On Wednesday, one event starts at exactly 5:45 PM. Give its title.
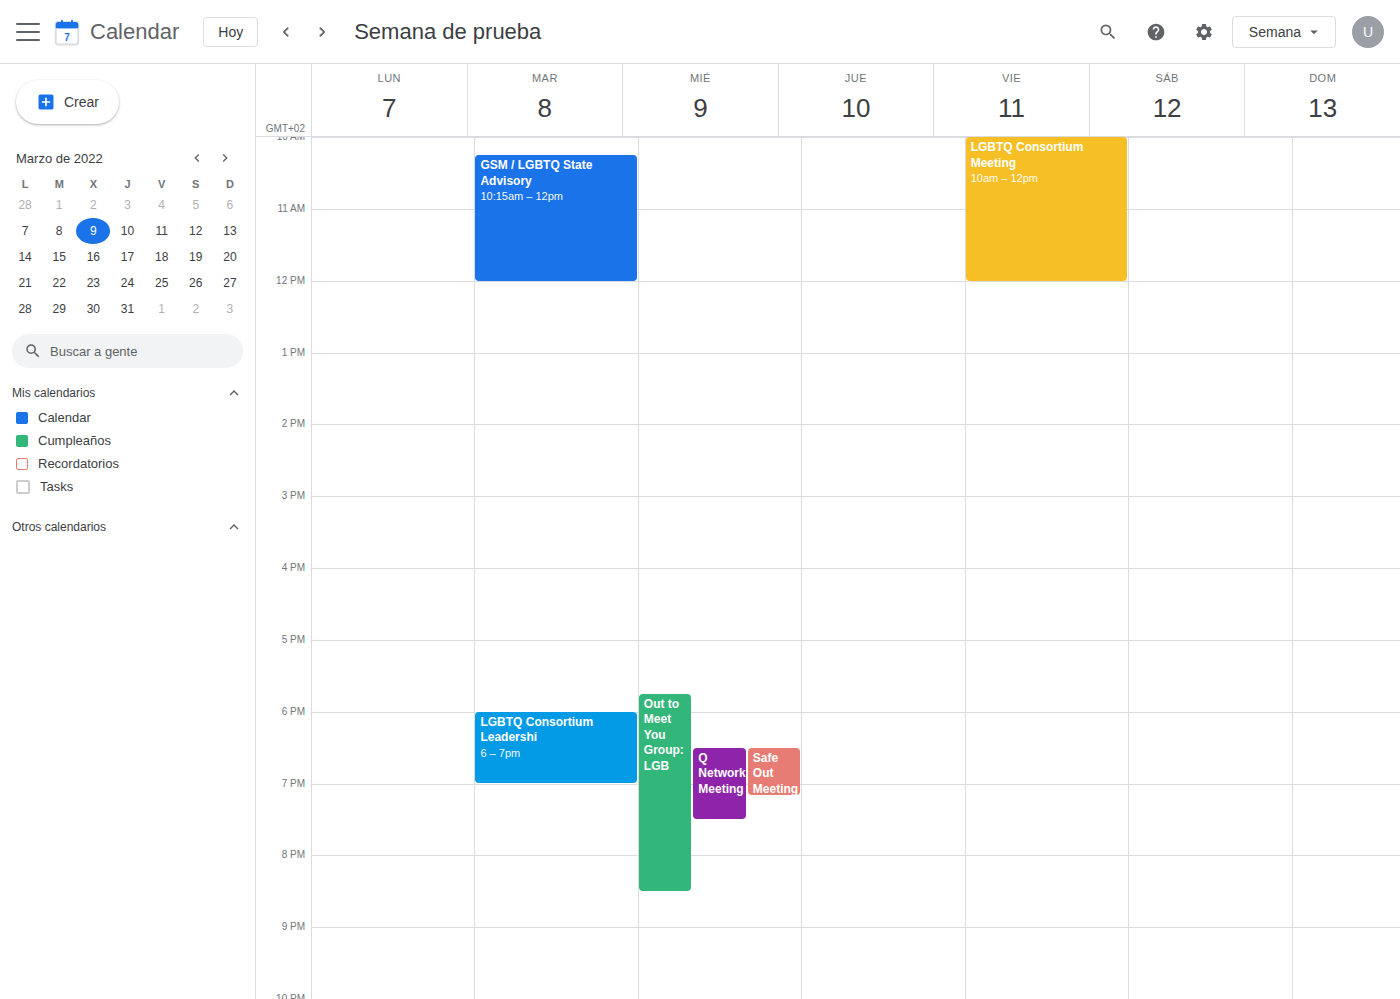
"Out to Meet You Group: LGB"